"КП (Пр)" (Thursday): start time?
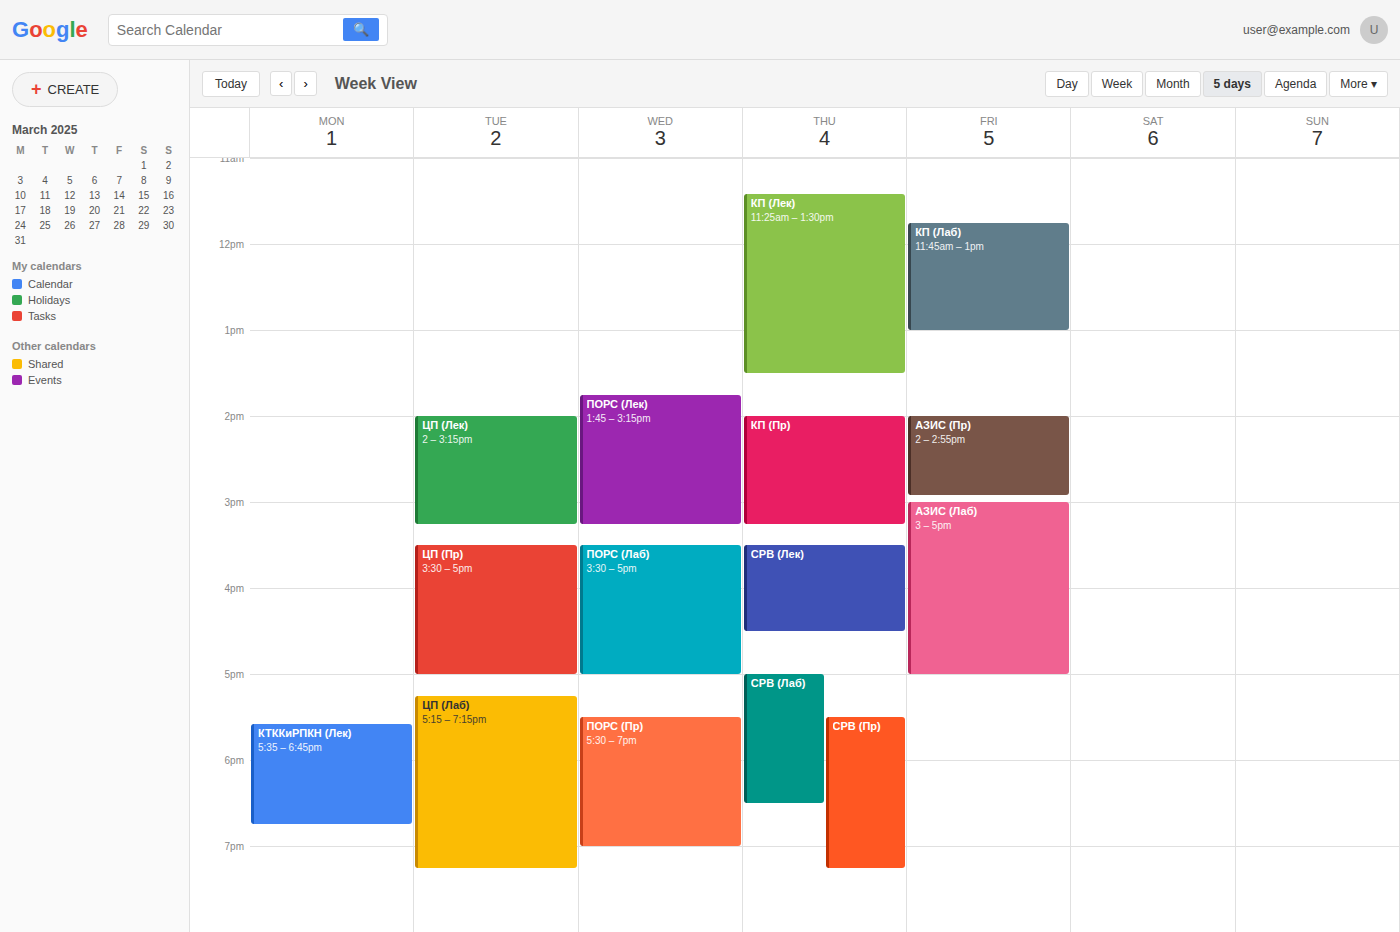
2:00 PM